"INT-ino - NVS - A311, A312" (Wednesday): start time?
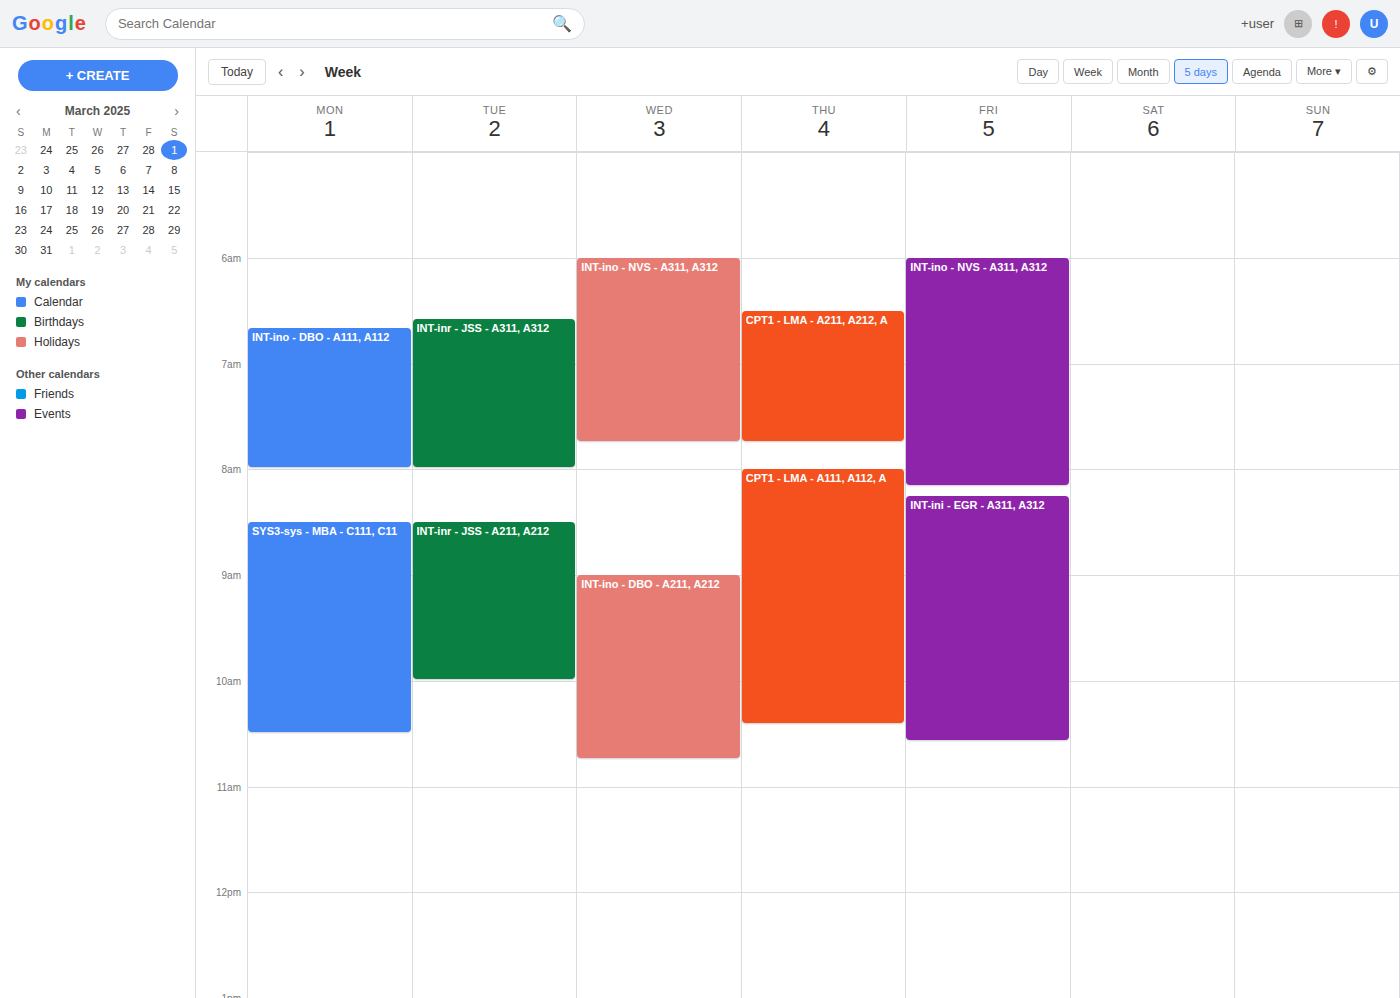
6:00 AM